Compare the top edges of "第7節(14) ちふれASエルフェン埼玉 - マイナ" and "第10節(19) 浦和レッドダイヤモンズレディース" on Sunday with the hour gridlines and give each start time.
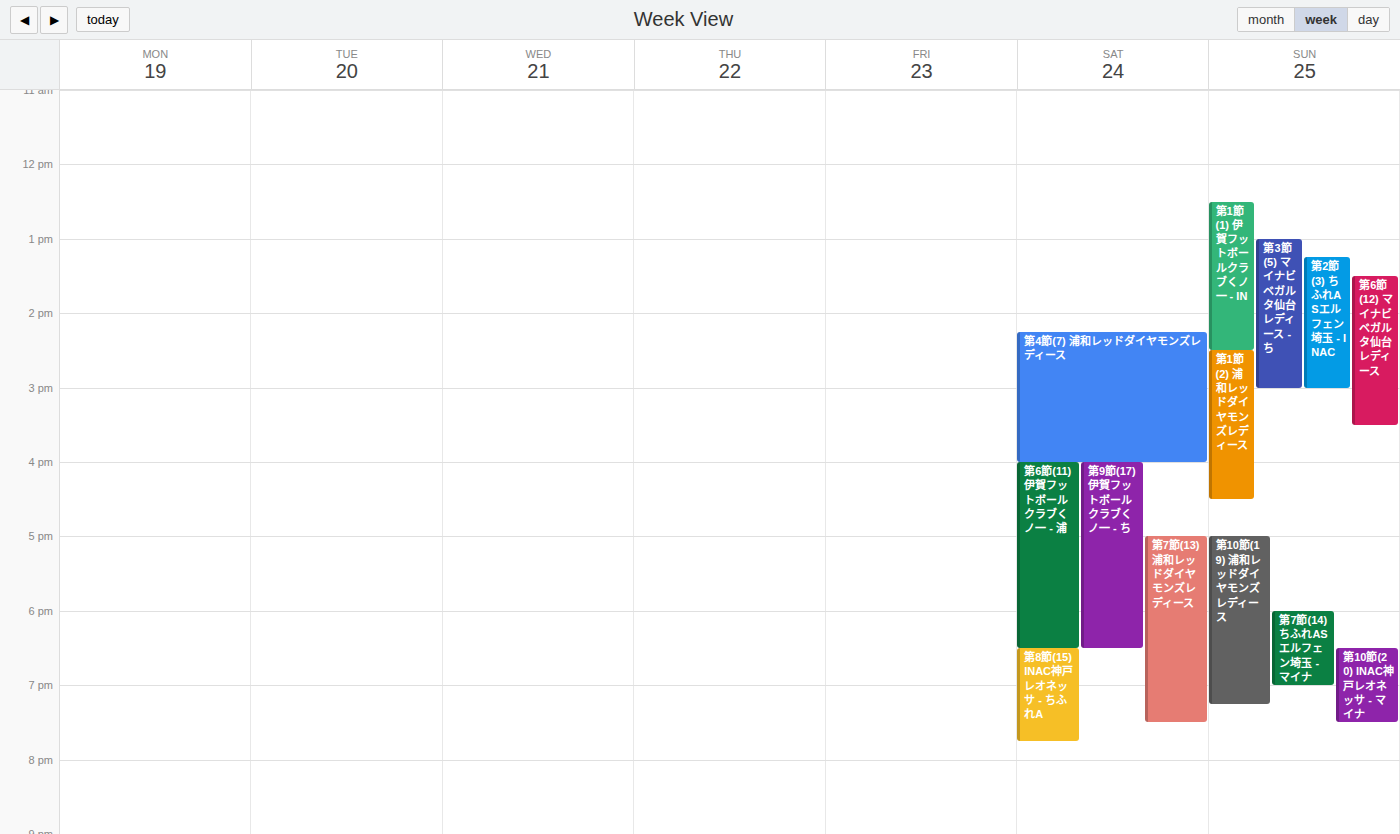
"第7節(14) ちふれASエルフェン埼玉 - マイナ": 6:00 PM, exactly on the 6 PM line. "第10節(19) 浦和レッドダイヤモンズレディース": 5:00 PM, exactly on the 5 PM line.